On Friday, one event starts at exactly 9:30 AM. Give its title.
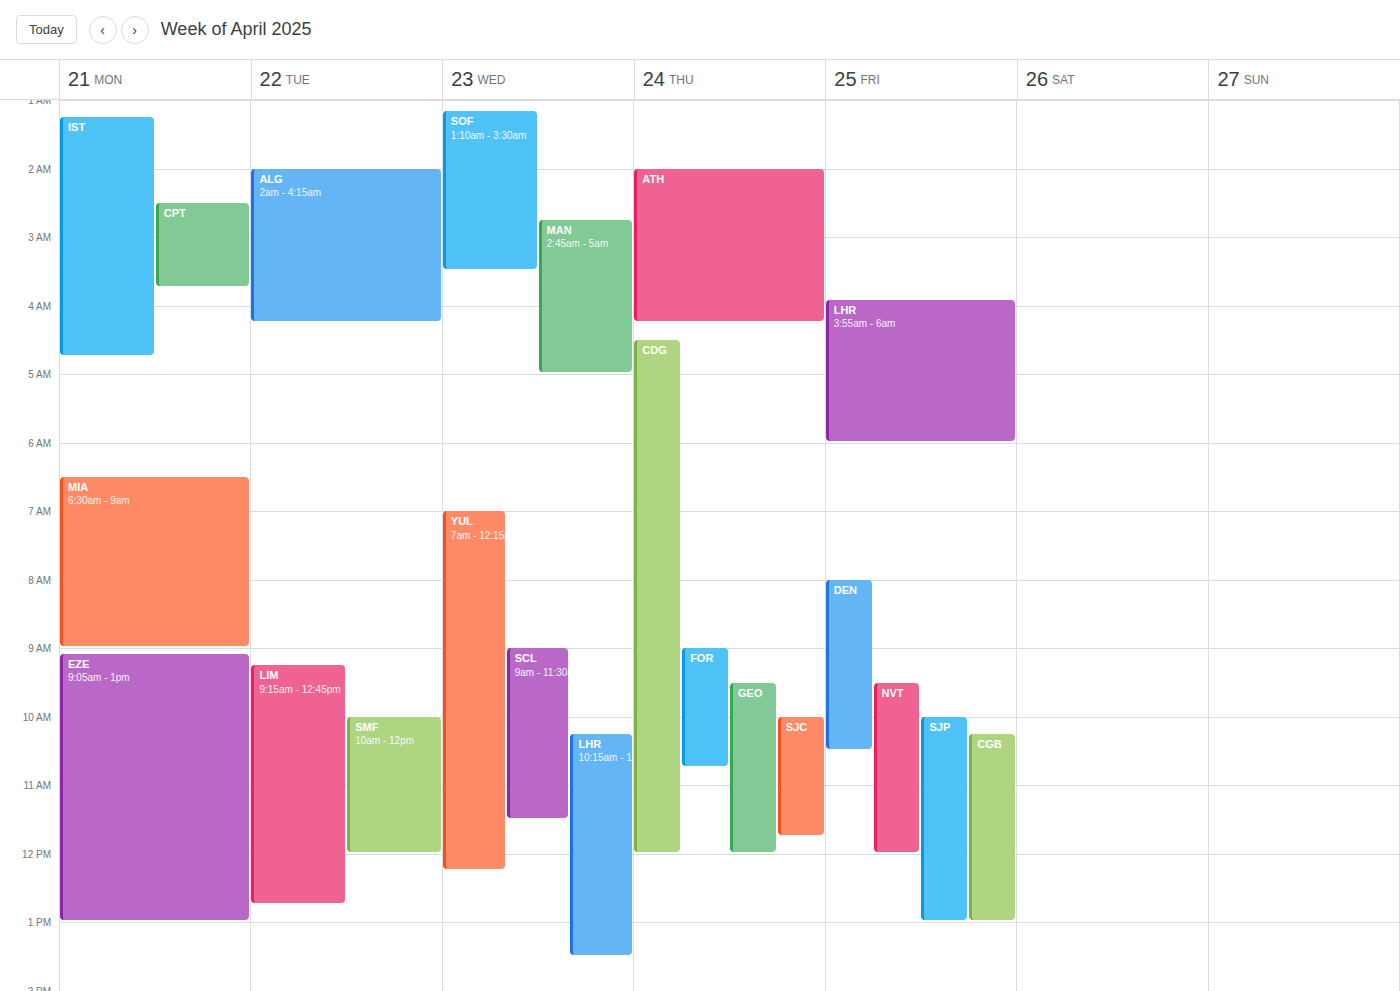
"NVT"